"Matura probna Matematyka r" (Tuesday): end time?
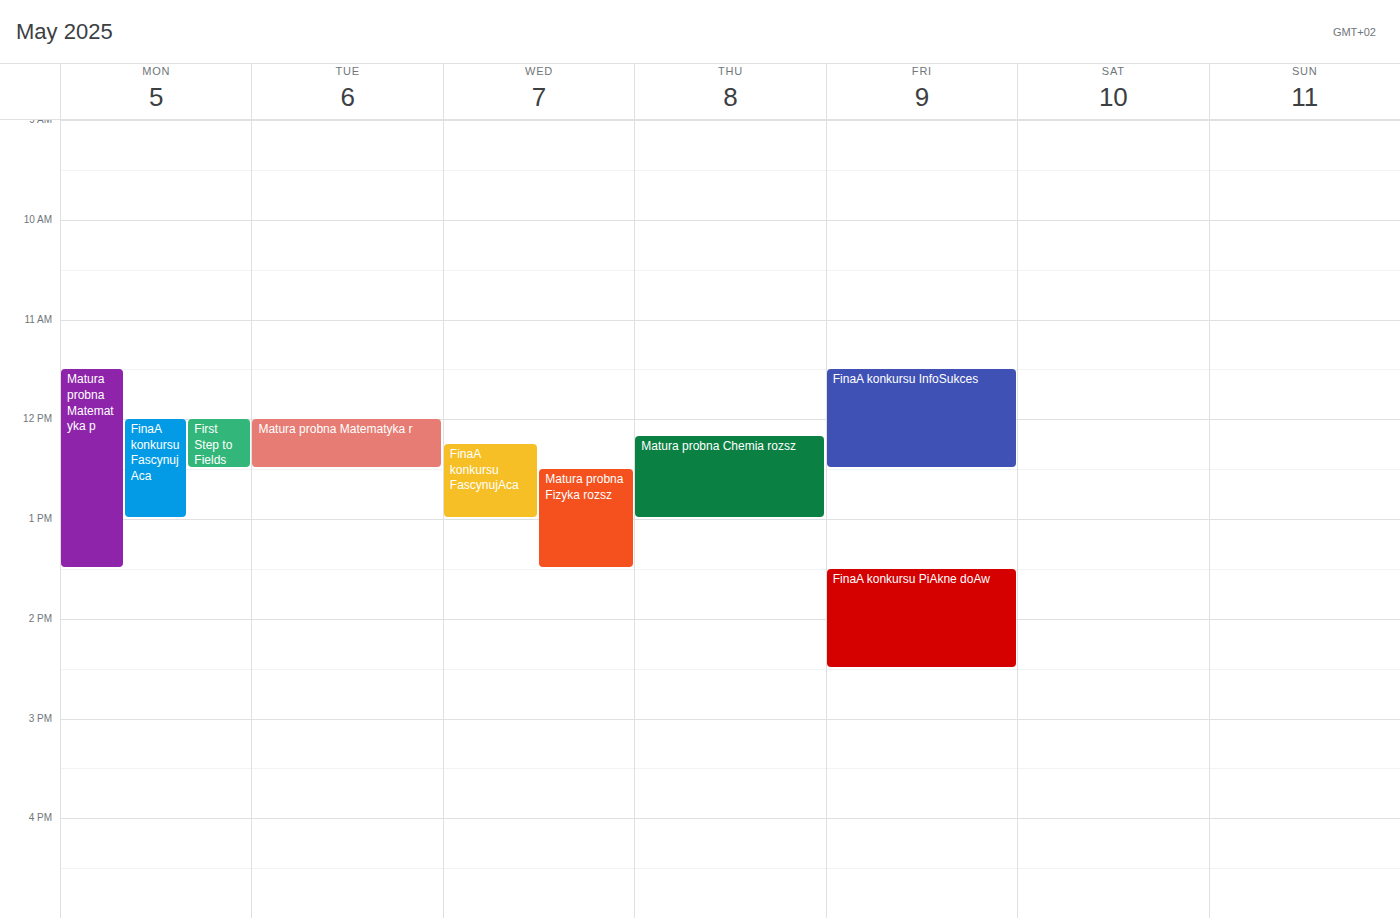
12:30